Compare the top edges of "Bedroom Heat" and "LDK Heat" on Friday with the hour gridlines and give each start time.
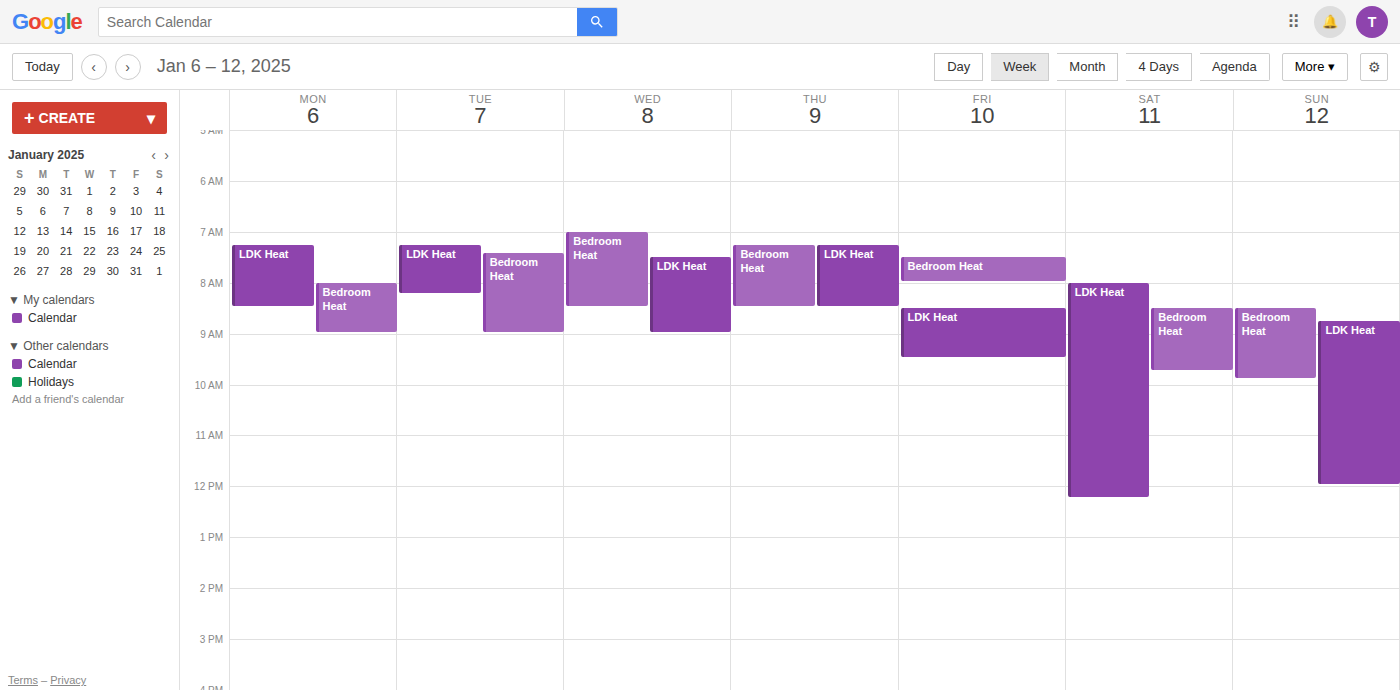
"Bedroom Heat": 07:30, halfway between the 07:00 and 08:00 lines. "LDK Heat": 08:30, halfway between the 08:00 and 09:00 lines.